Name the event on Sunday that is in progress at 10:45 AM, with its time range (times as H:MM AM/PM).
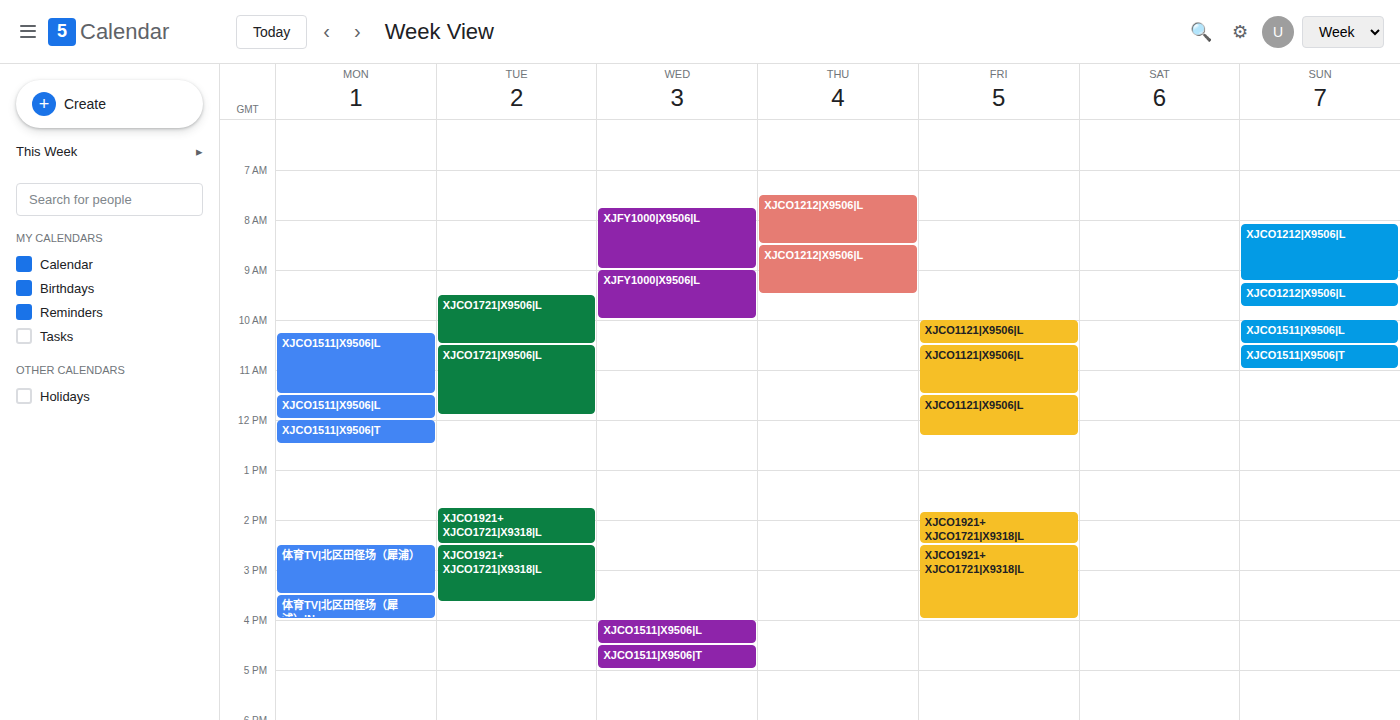
"XJCO1511|X9506|T", 10:30 AM to 11:00 AM